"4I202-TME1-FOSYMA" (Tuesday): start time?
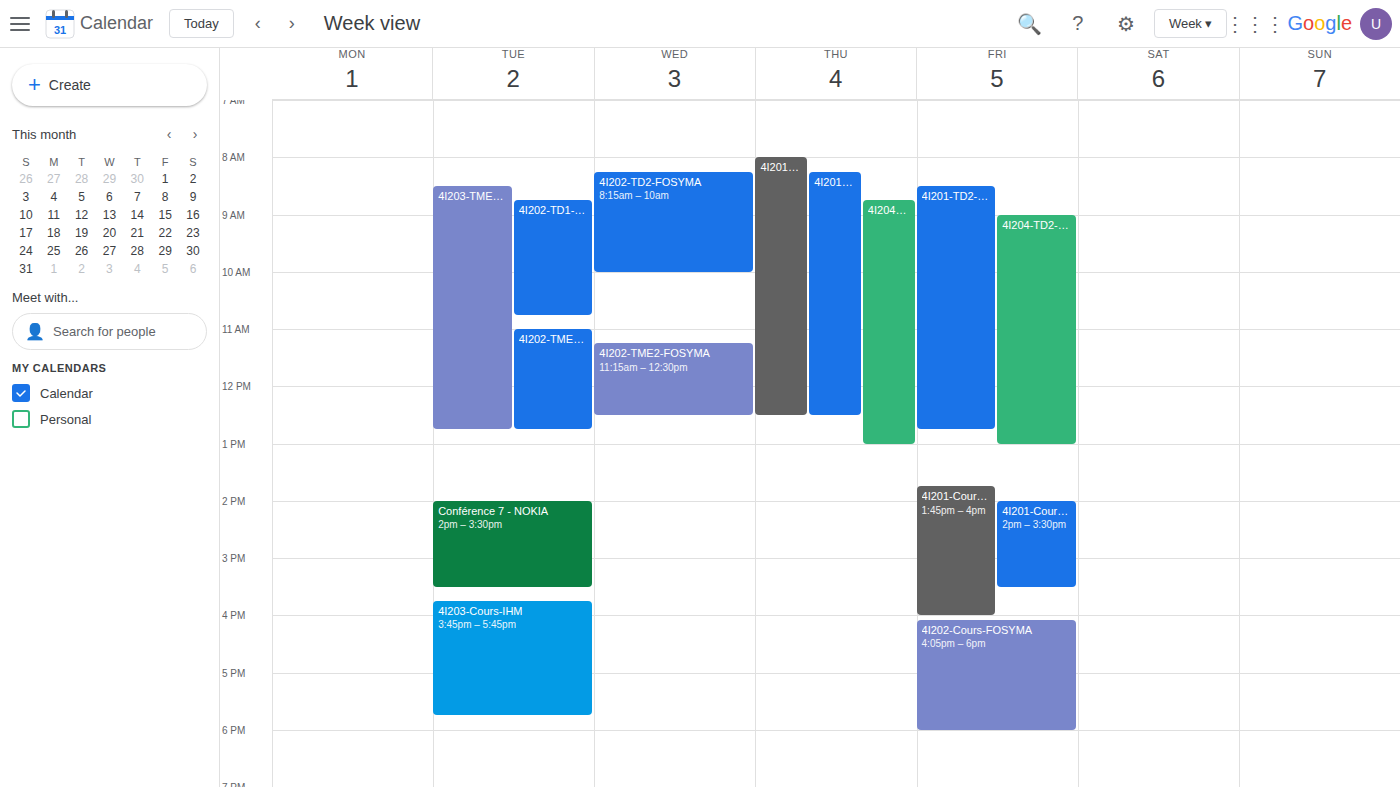
11:00 AM